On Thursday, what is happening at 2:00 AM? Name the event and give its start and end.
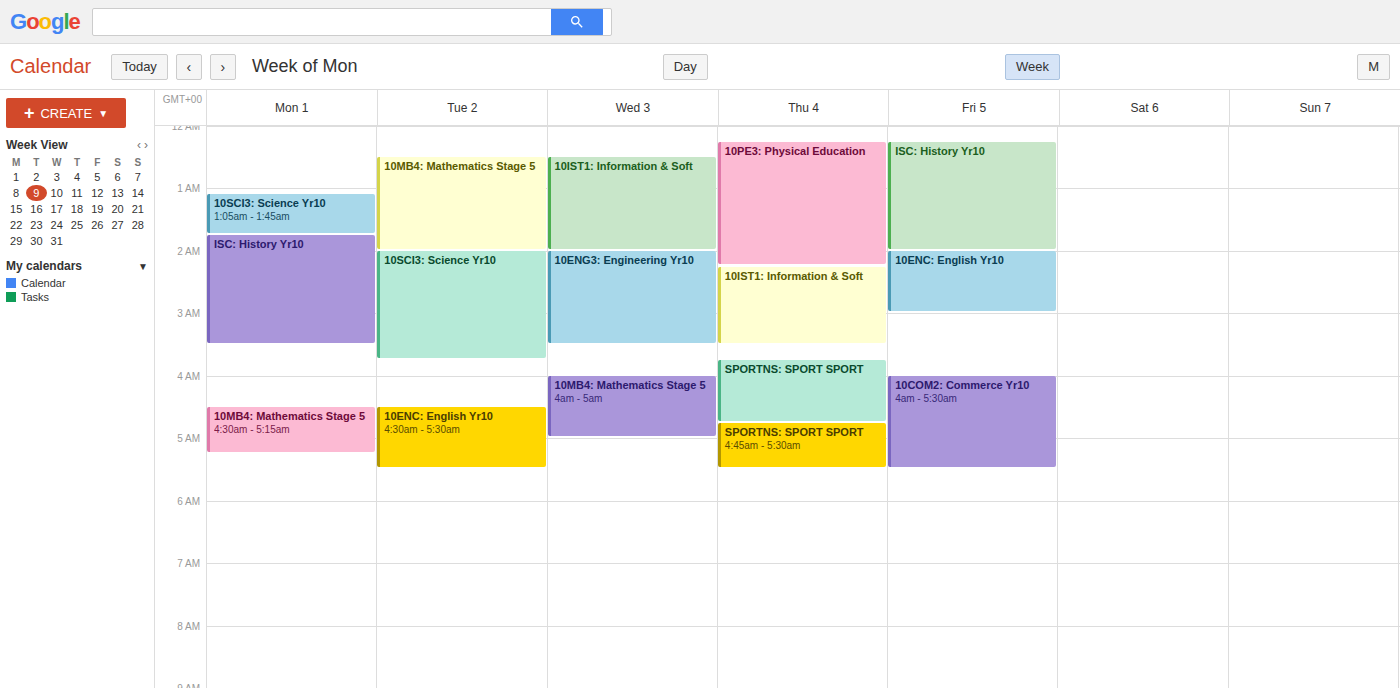
"10PE3: Physical Education", 12:15 AM to 2:15 AM